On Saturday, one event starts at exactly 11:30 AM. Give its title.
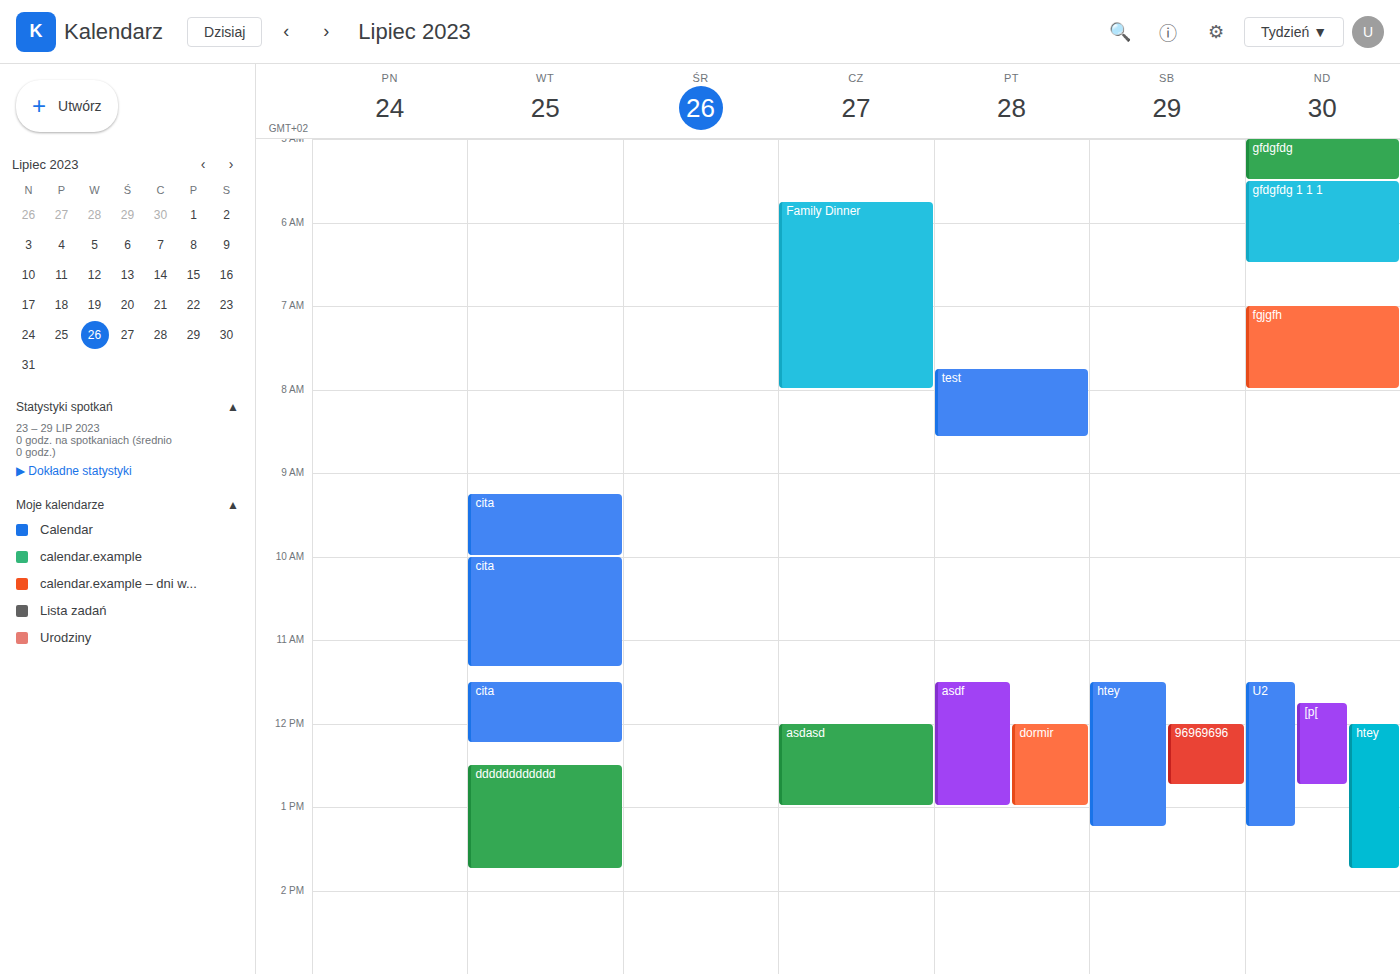
"htey"